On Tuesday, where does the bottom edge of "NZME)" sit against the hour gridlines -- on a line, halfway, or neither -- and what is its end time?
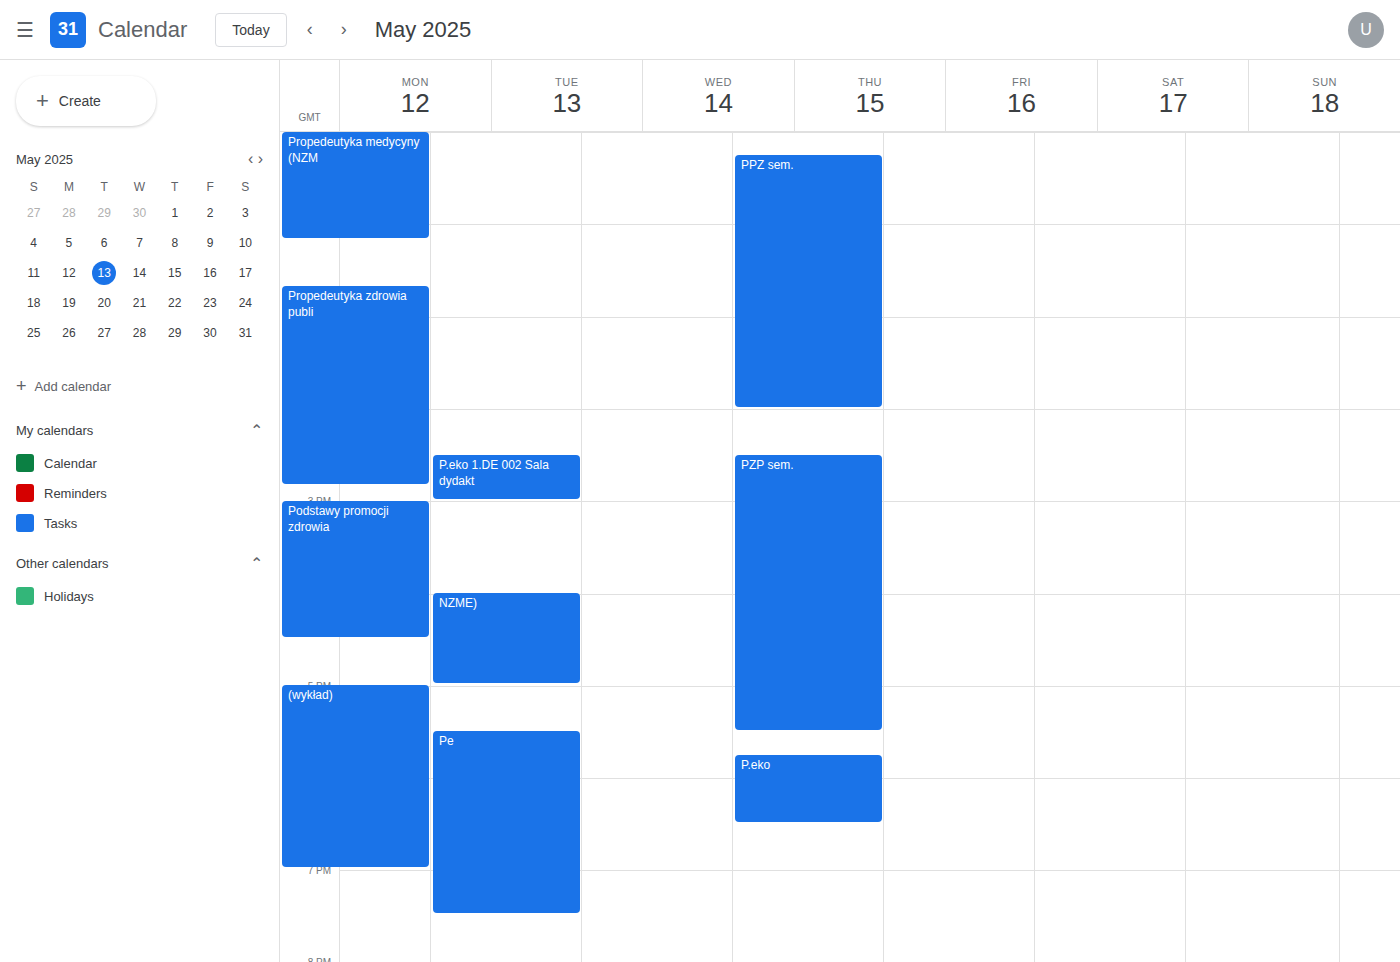
5:00 PM -- exactly on the 5 PM line.